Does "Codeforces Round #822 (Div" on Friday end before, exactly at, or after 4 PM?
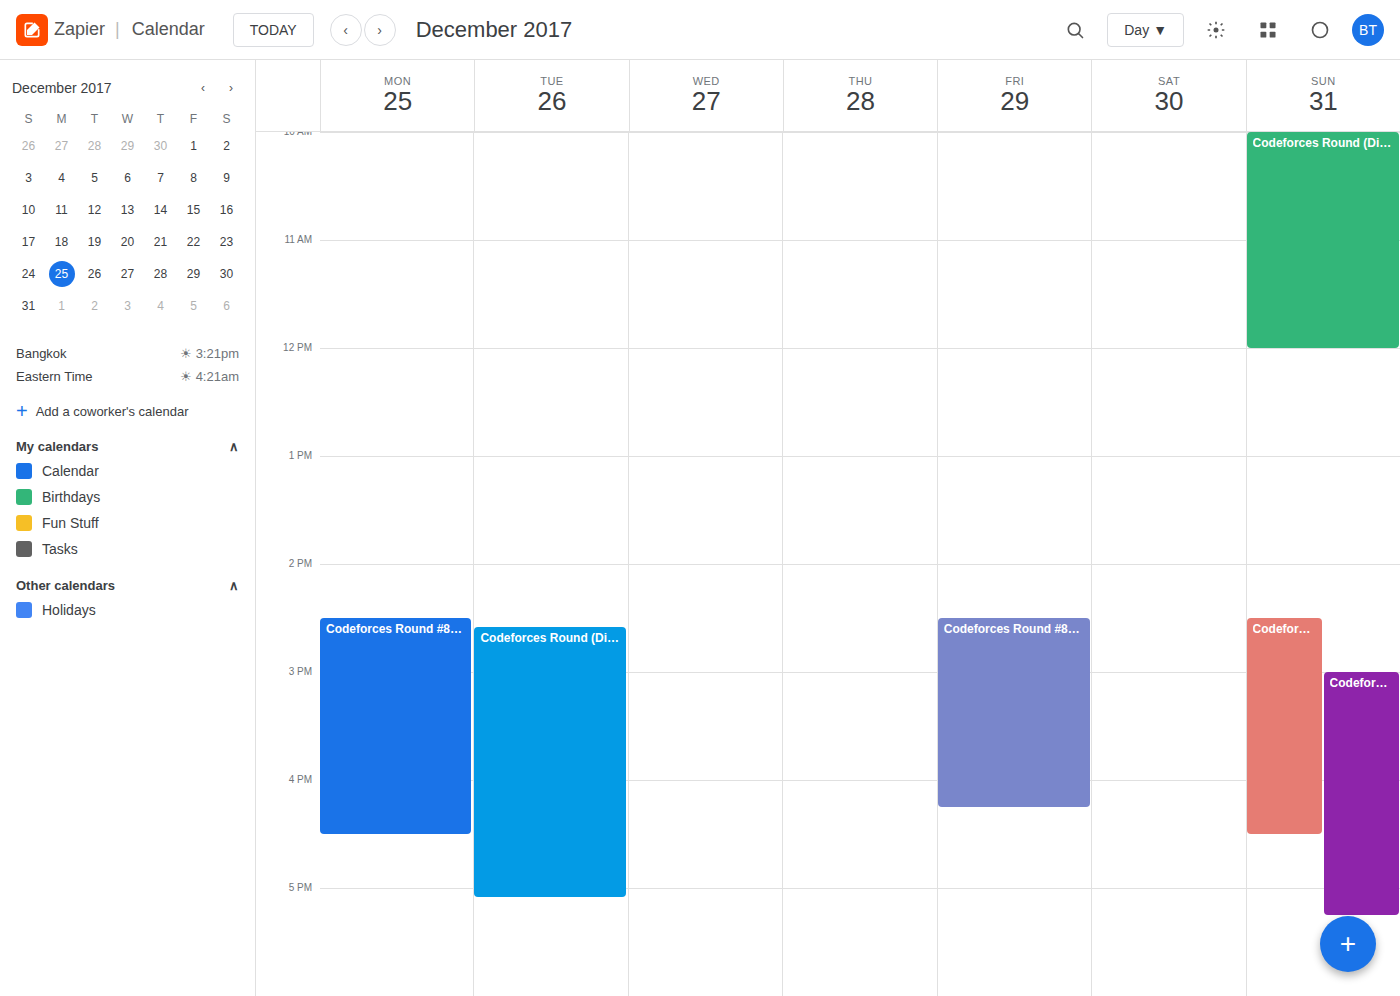
4:15 PM -- after 4 PM, 15 minutes below the 4 PM line.